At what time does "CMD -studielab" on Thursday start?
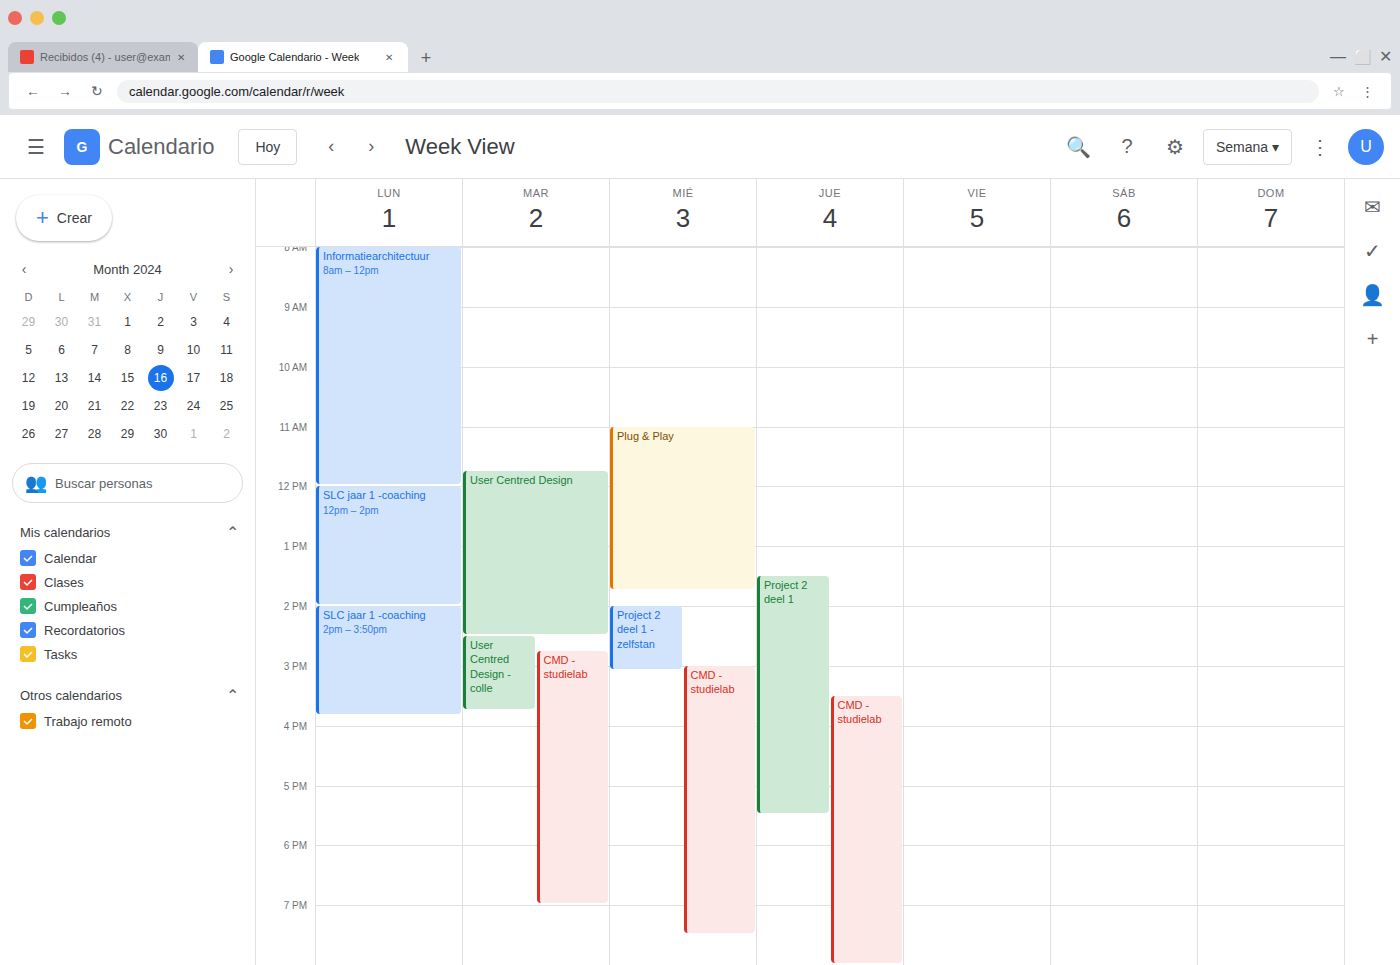
3:30 PM